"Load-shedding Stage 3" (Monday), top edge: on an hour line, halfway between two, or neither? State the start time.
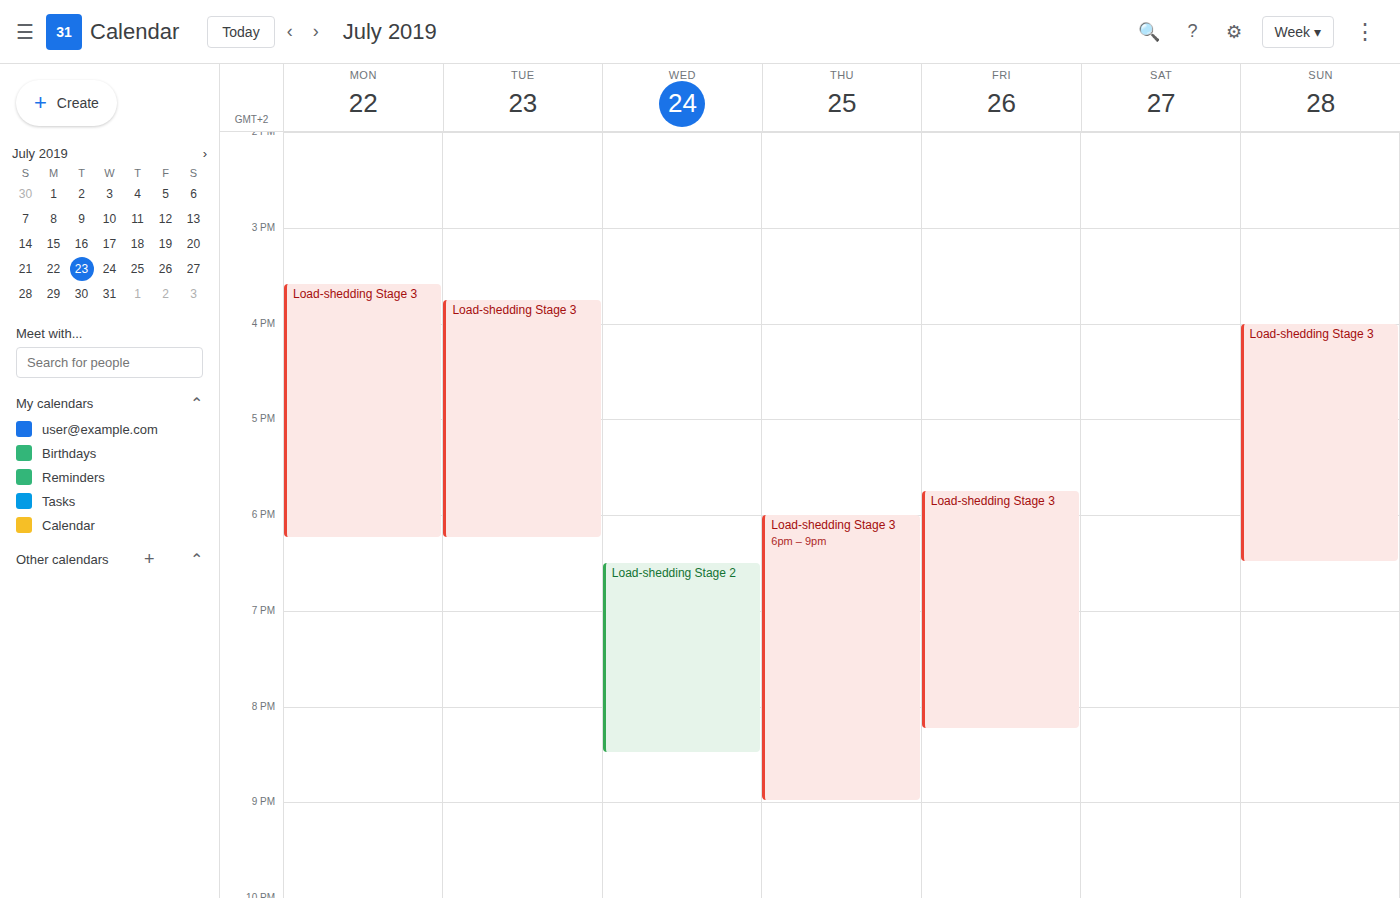
3:35 PM -- neither: 35 minutes below the 3 PM line and 25 minutes above the 4 PM line.